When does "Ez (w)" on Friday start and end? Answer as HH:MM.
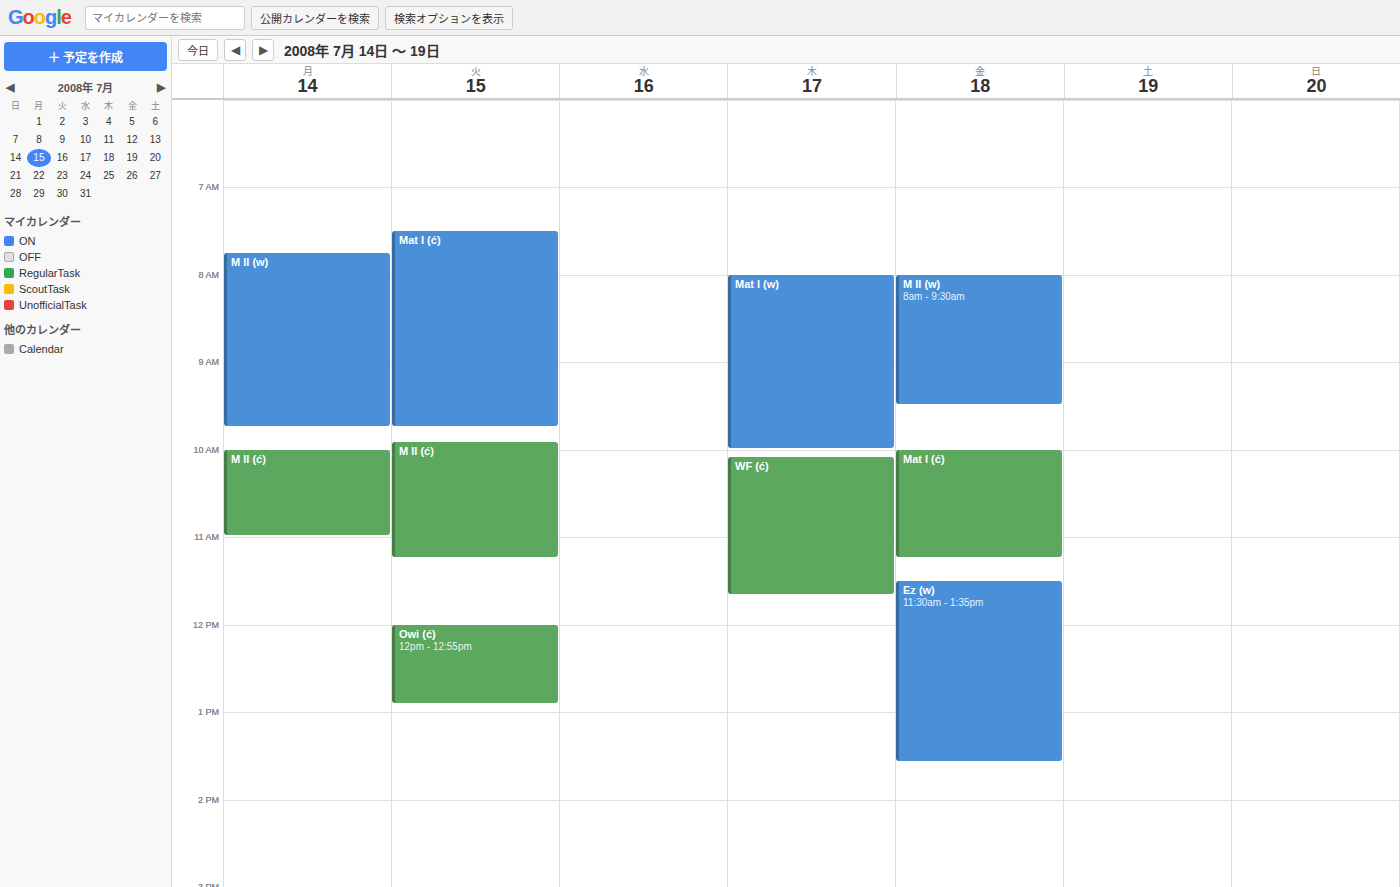
11:30 to 13:35